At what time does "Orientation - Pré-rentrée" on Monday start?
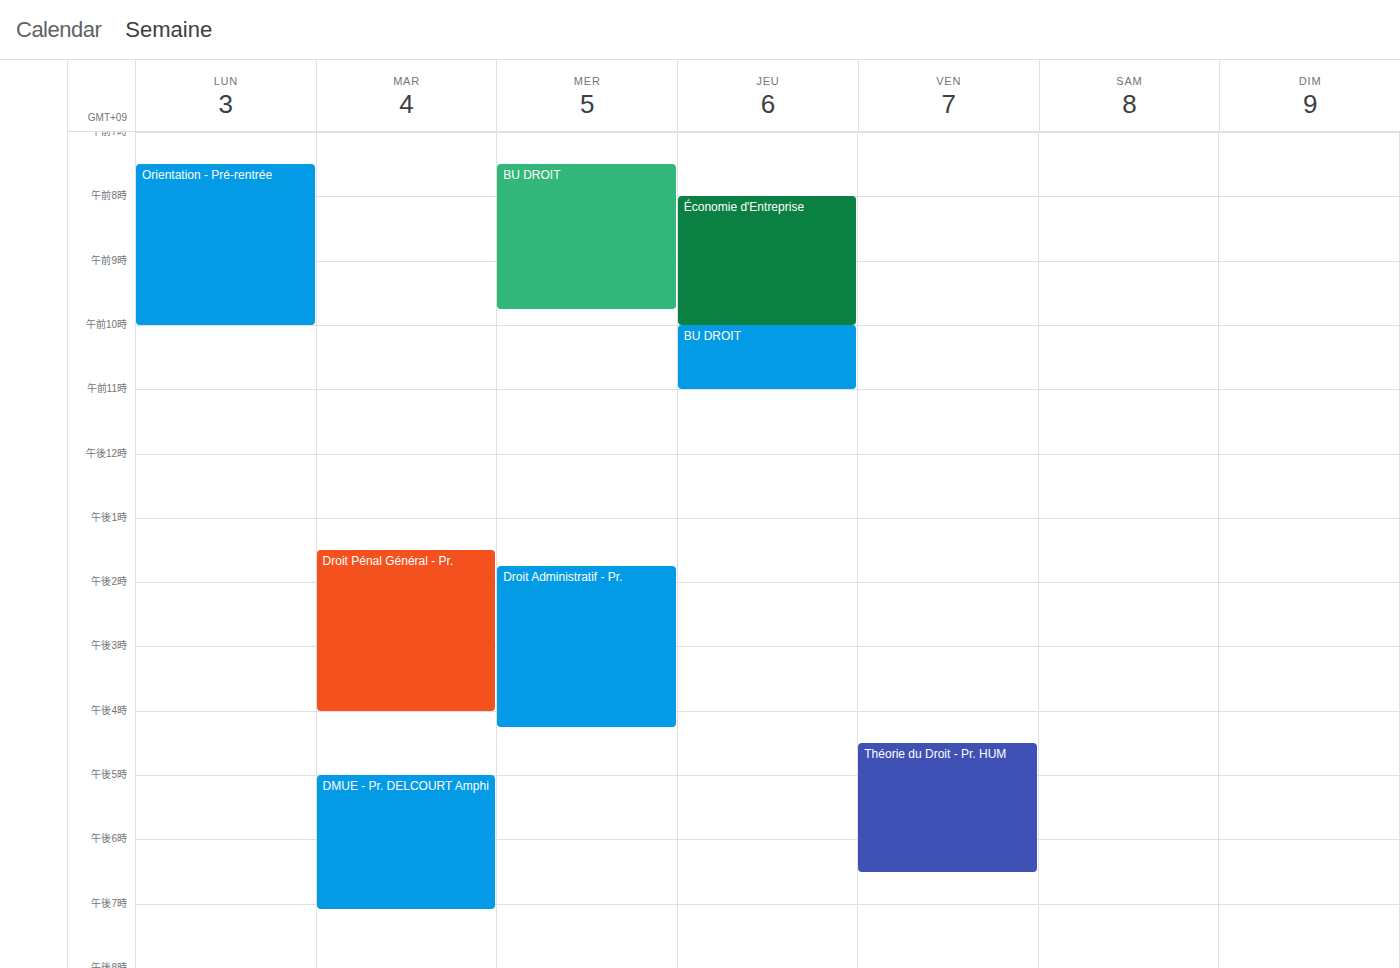
7:30 AM